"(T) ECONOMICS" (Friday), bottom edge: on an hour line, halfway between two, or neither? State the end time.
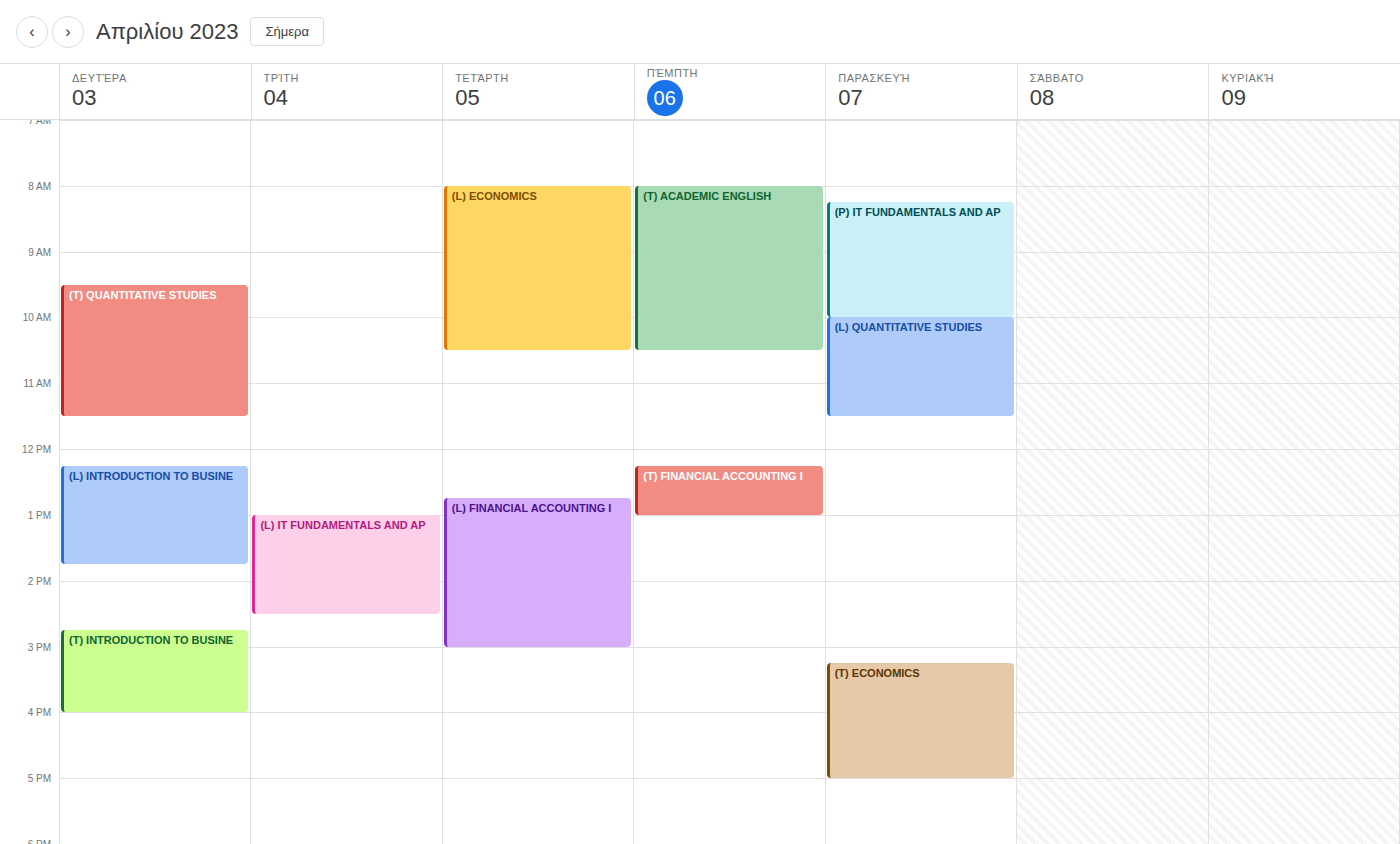
5:00 PM -- exactly on the 5 PM line.